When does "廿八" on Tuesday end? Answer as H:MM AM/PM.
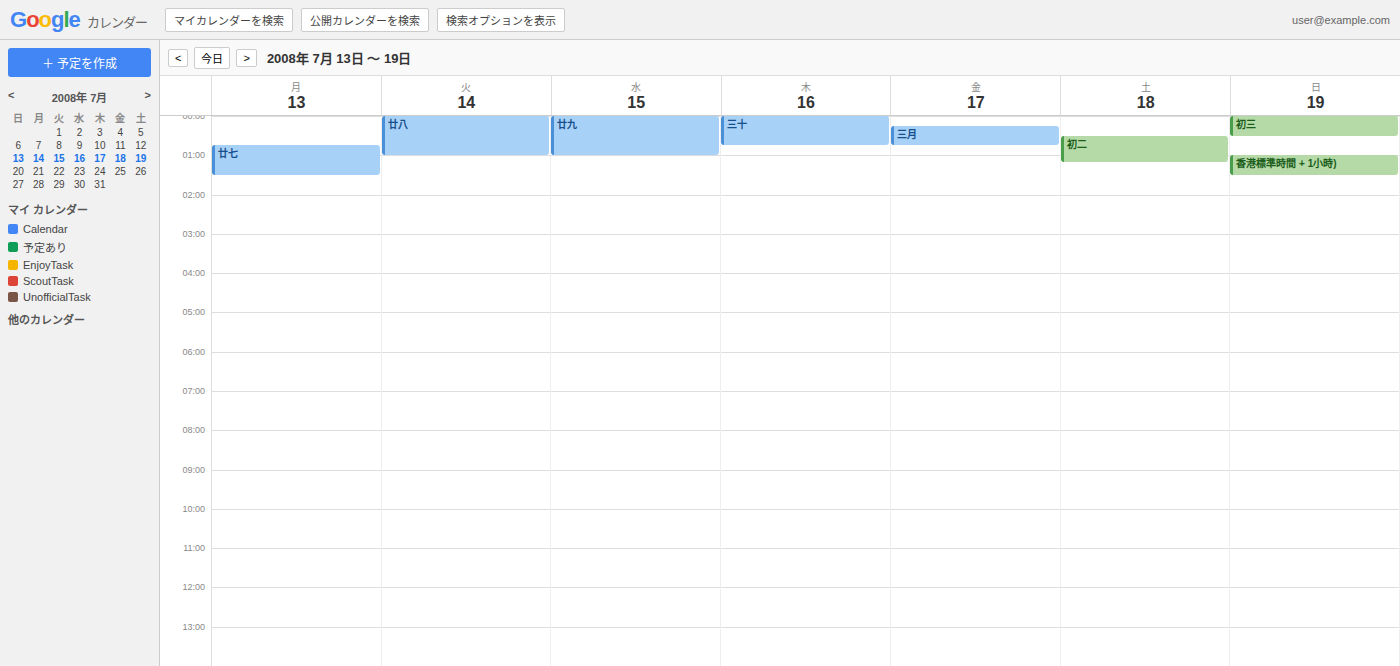
1:00 AM